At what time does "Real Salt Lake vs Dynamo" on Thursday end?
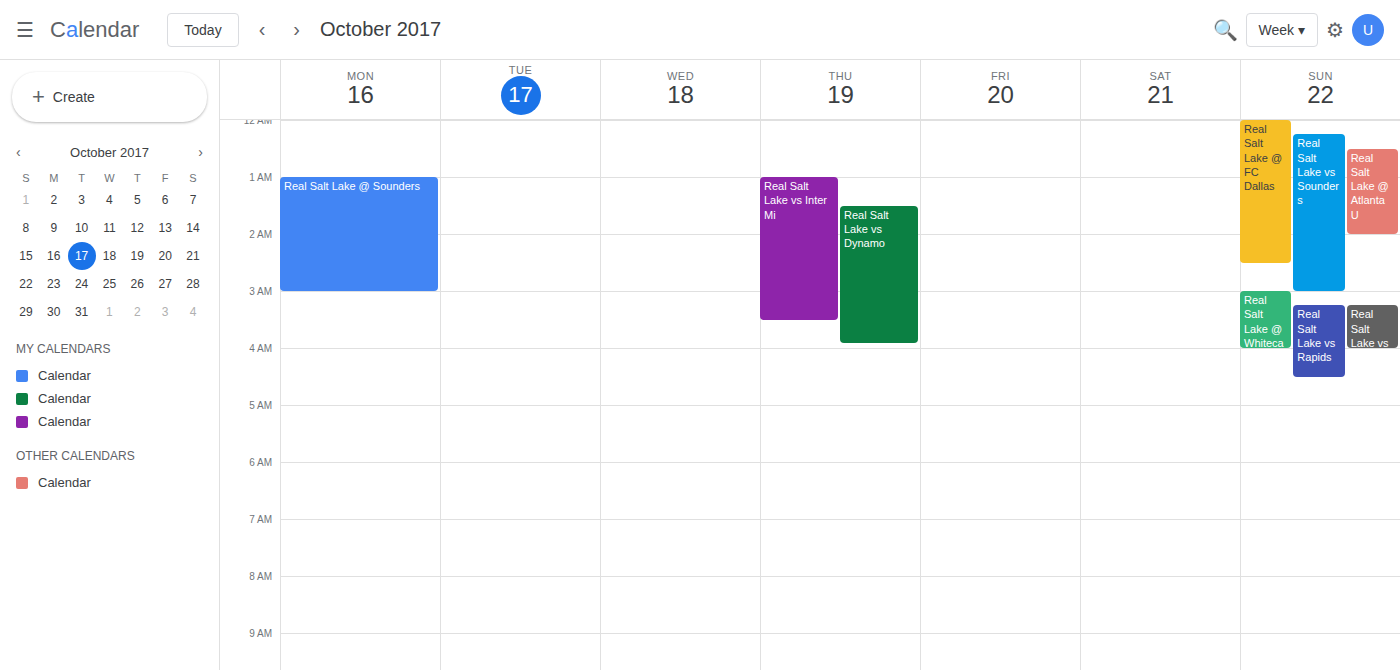
3:55 AM